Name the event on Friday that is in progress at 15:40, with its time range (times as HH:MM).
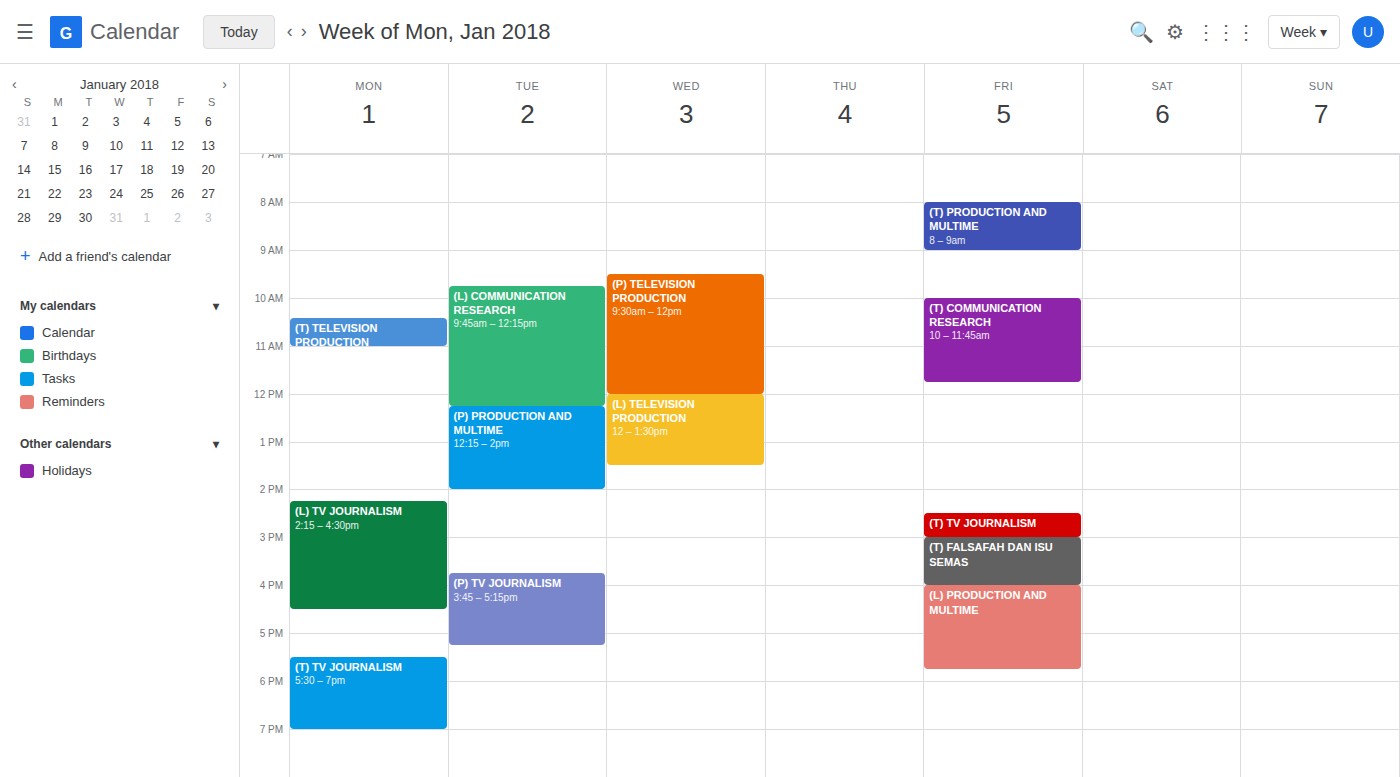
"(T) FALSAFAH DAN ISU SEMAS", 15:00 to 16:00